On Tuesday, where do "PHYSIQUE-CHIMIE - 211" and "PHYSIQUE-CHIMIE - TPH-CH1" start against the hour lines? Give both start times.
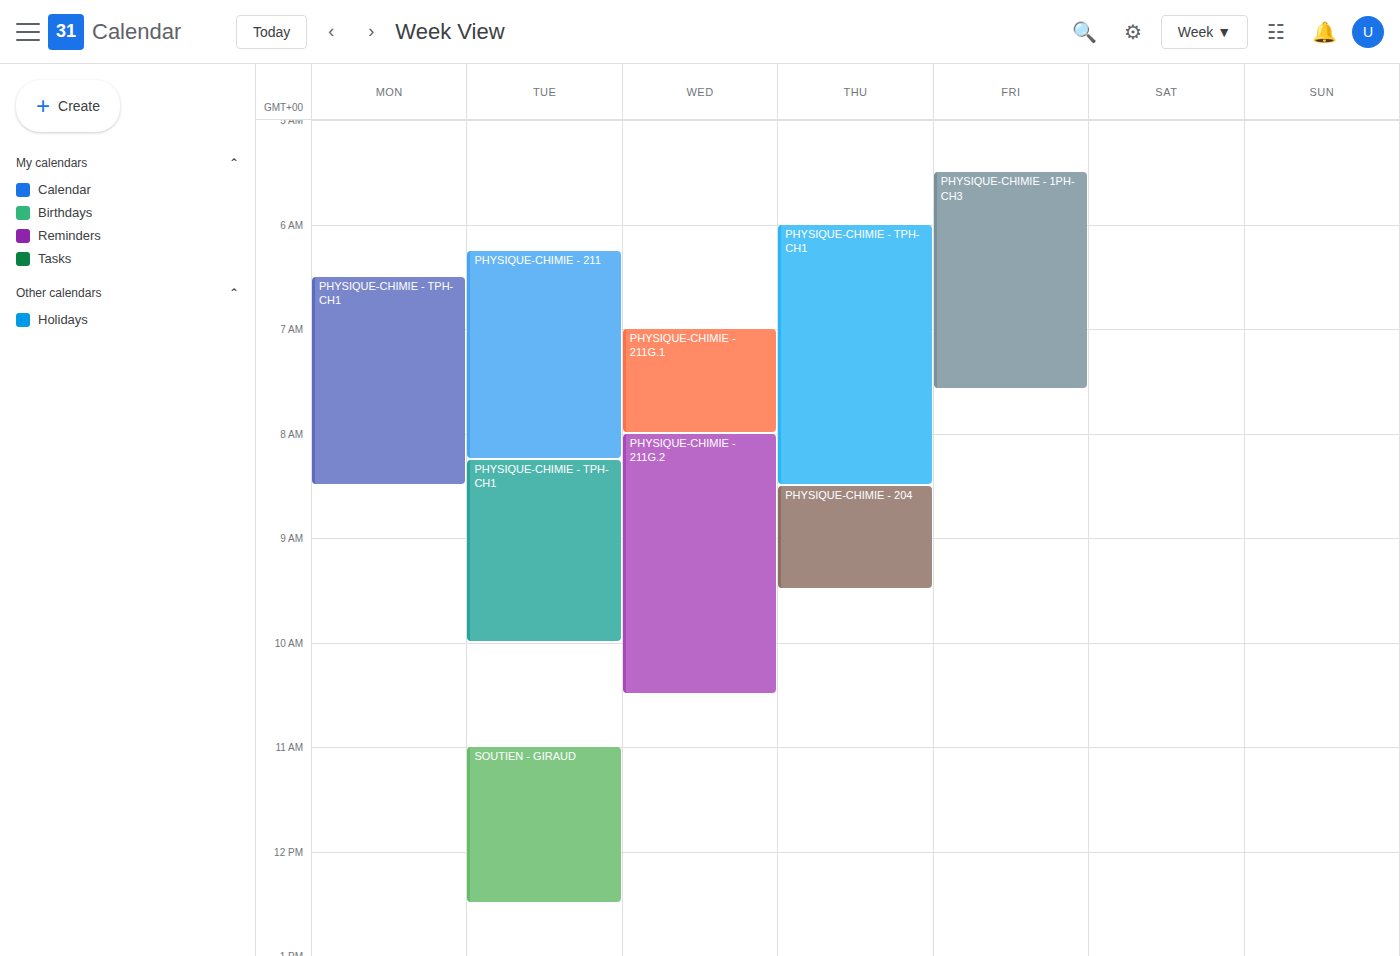
"PHYSIQUE-CHIMIE - 211": 6:15 AM, neither: a quarter of the way from the 6 AM line to the 7 AM line. "PHYSIQUE-CHIMIE - TPH-CH1": 8:15 AM, neither: a quarter of the way from the 8 AM line to the 9 AM line.